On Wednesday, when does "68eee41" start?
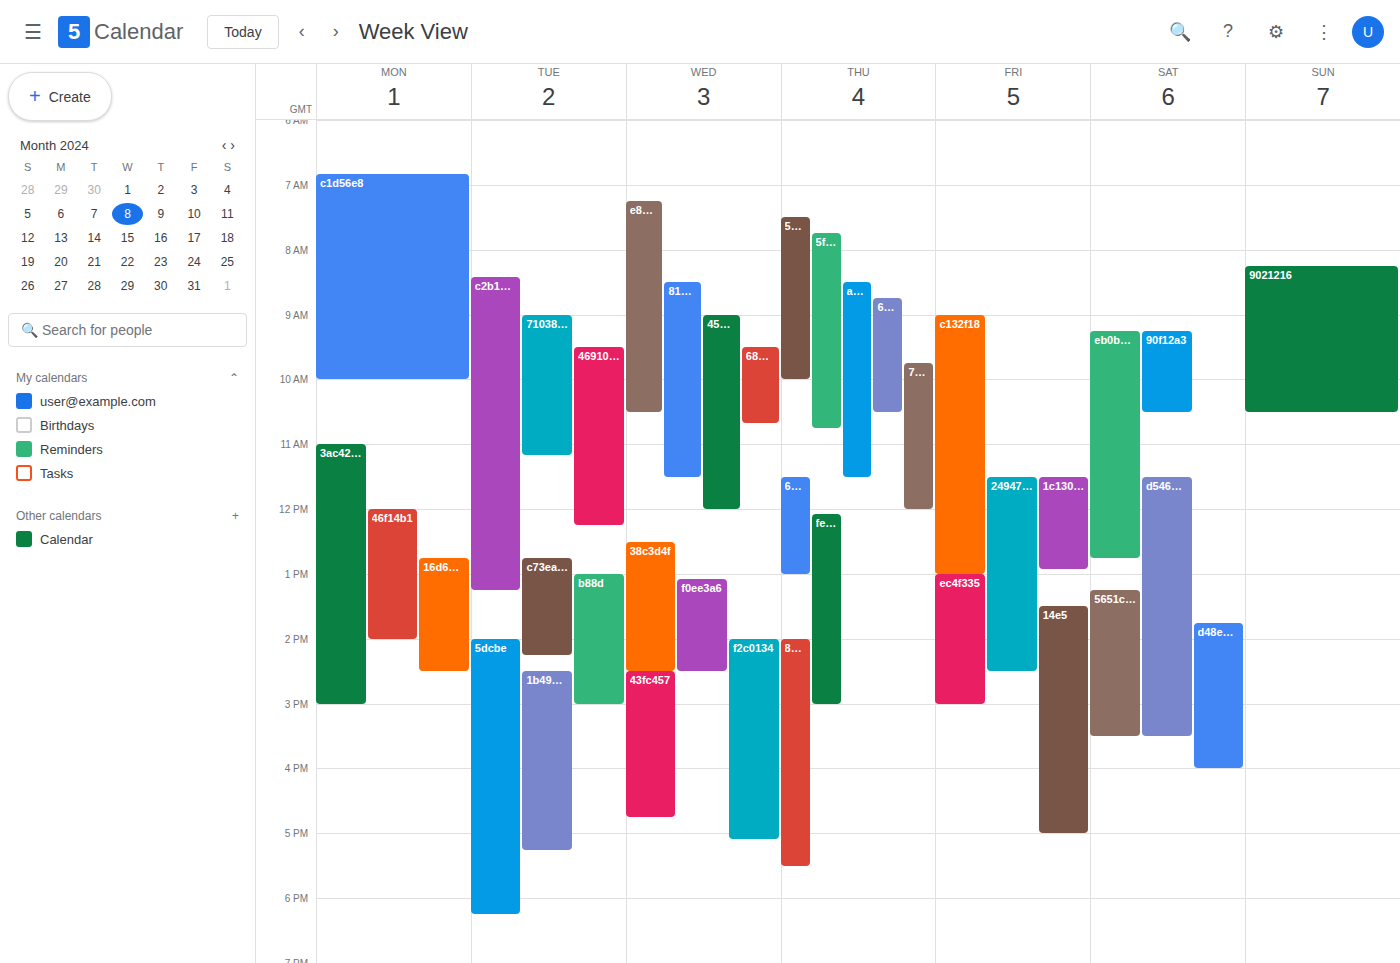
9:30 AM